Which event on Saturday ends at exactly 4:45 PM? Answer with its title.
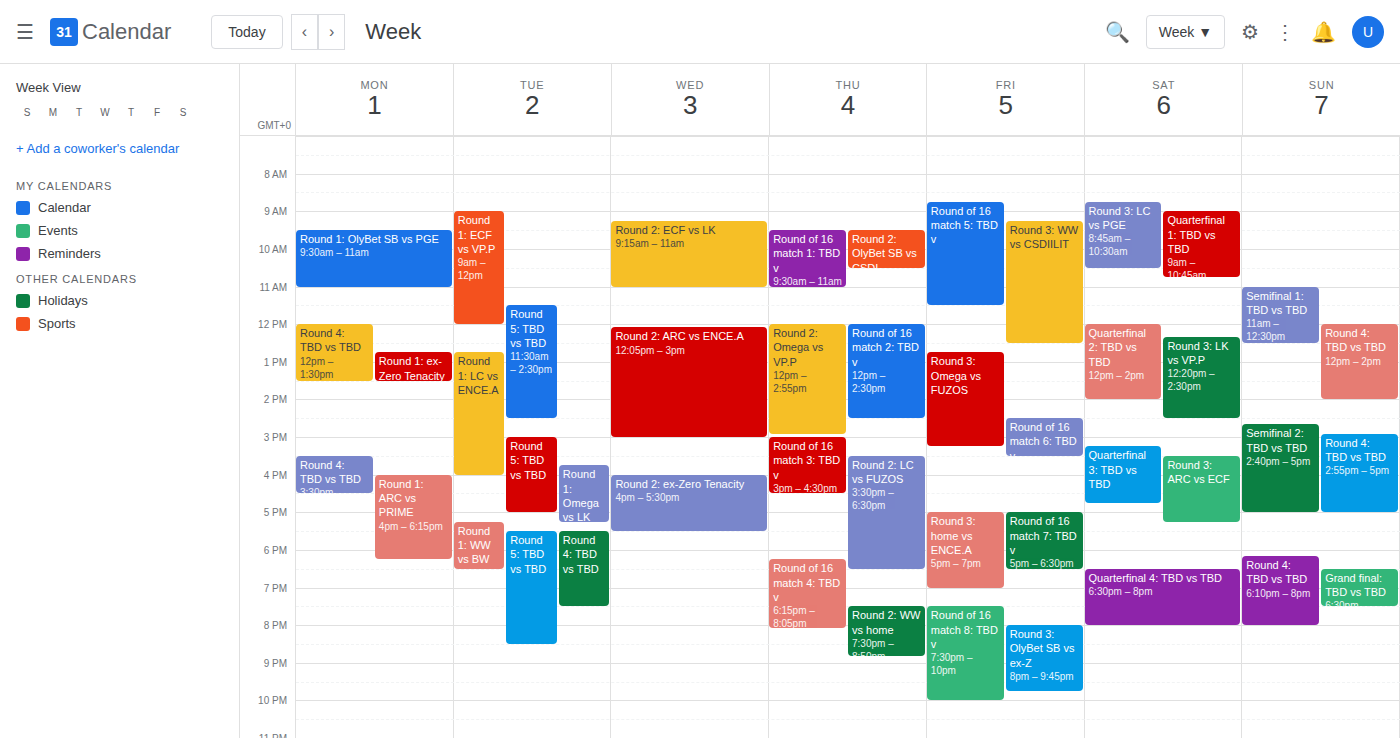
"Quarterfinal 3: TBD vs TBD"